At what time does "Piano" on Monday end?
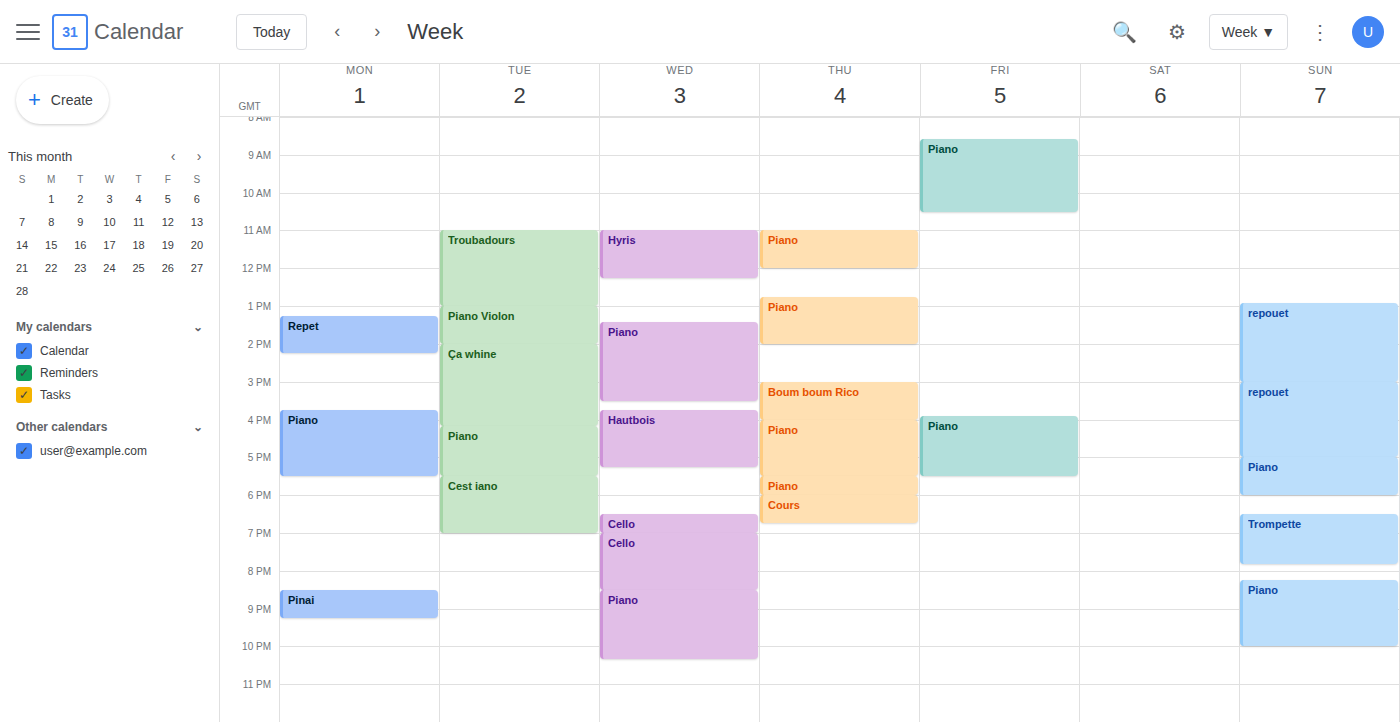
5:30 PM